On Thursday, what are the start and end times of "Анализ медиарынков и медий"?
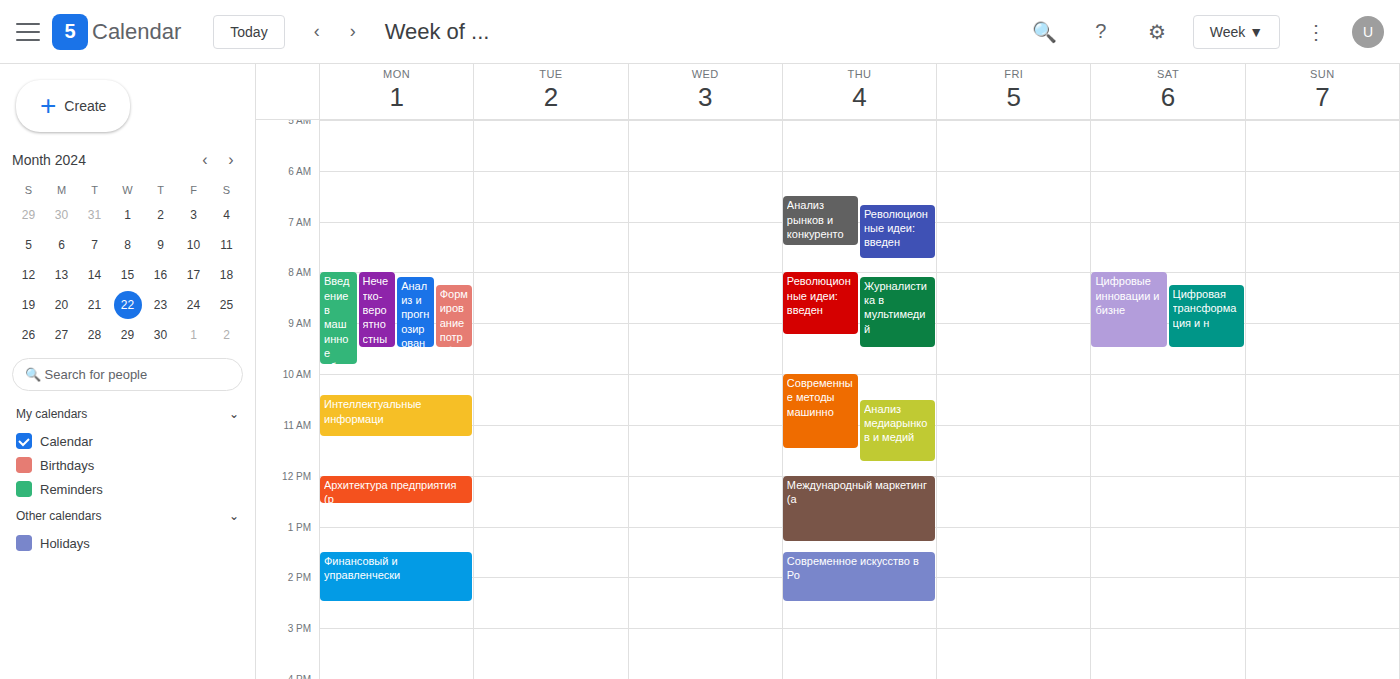
10:30 AM to 11:45 AM